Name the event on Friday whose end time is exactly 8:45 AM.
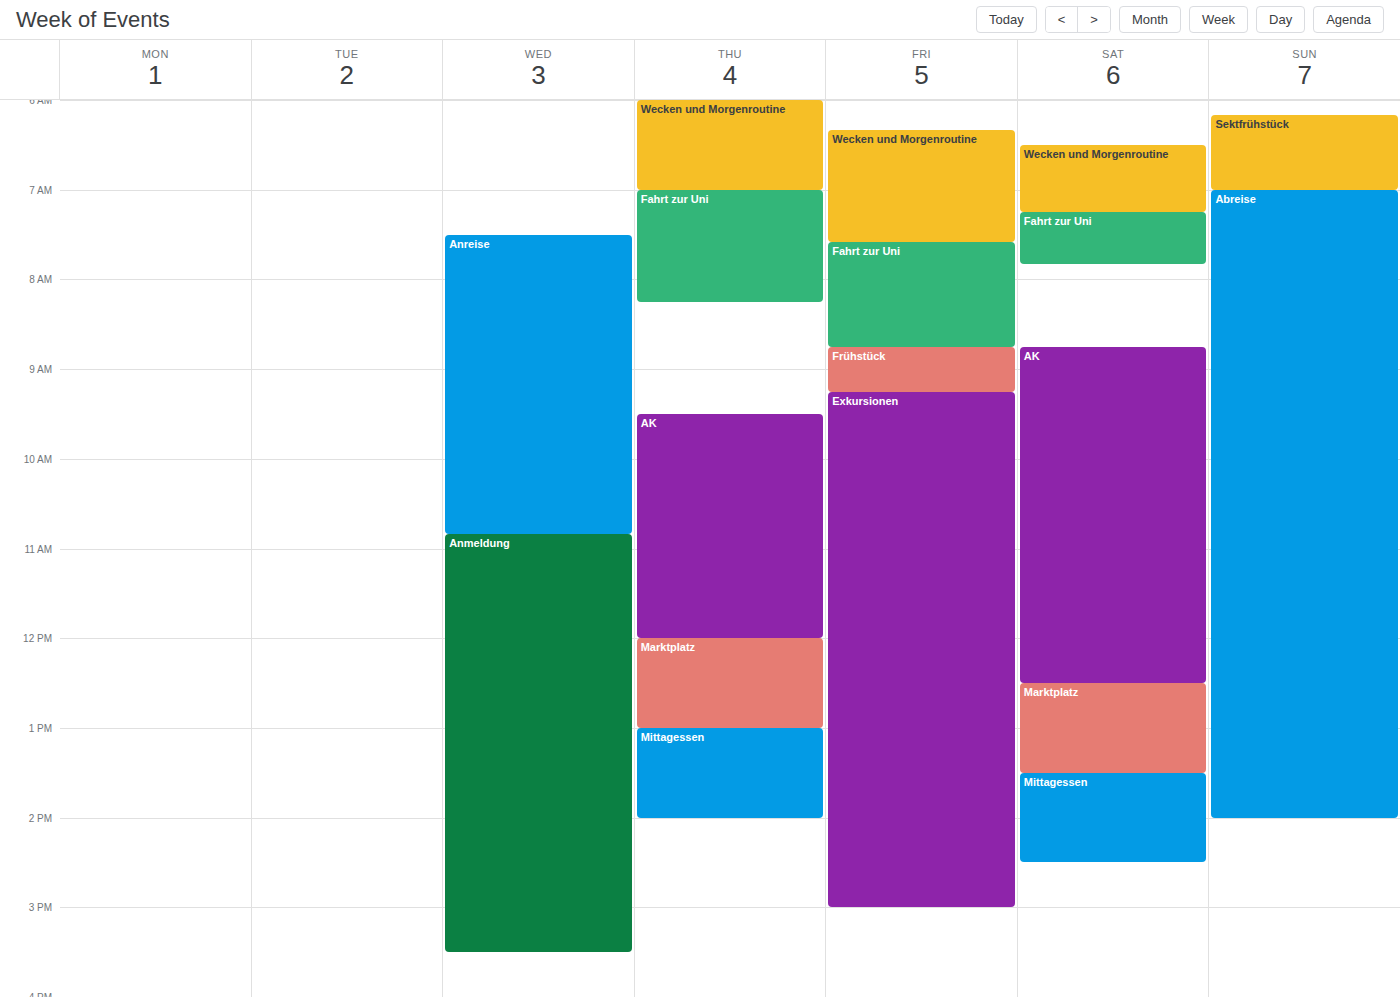
"Fahrt zur Uni"